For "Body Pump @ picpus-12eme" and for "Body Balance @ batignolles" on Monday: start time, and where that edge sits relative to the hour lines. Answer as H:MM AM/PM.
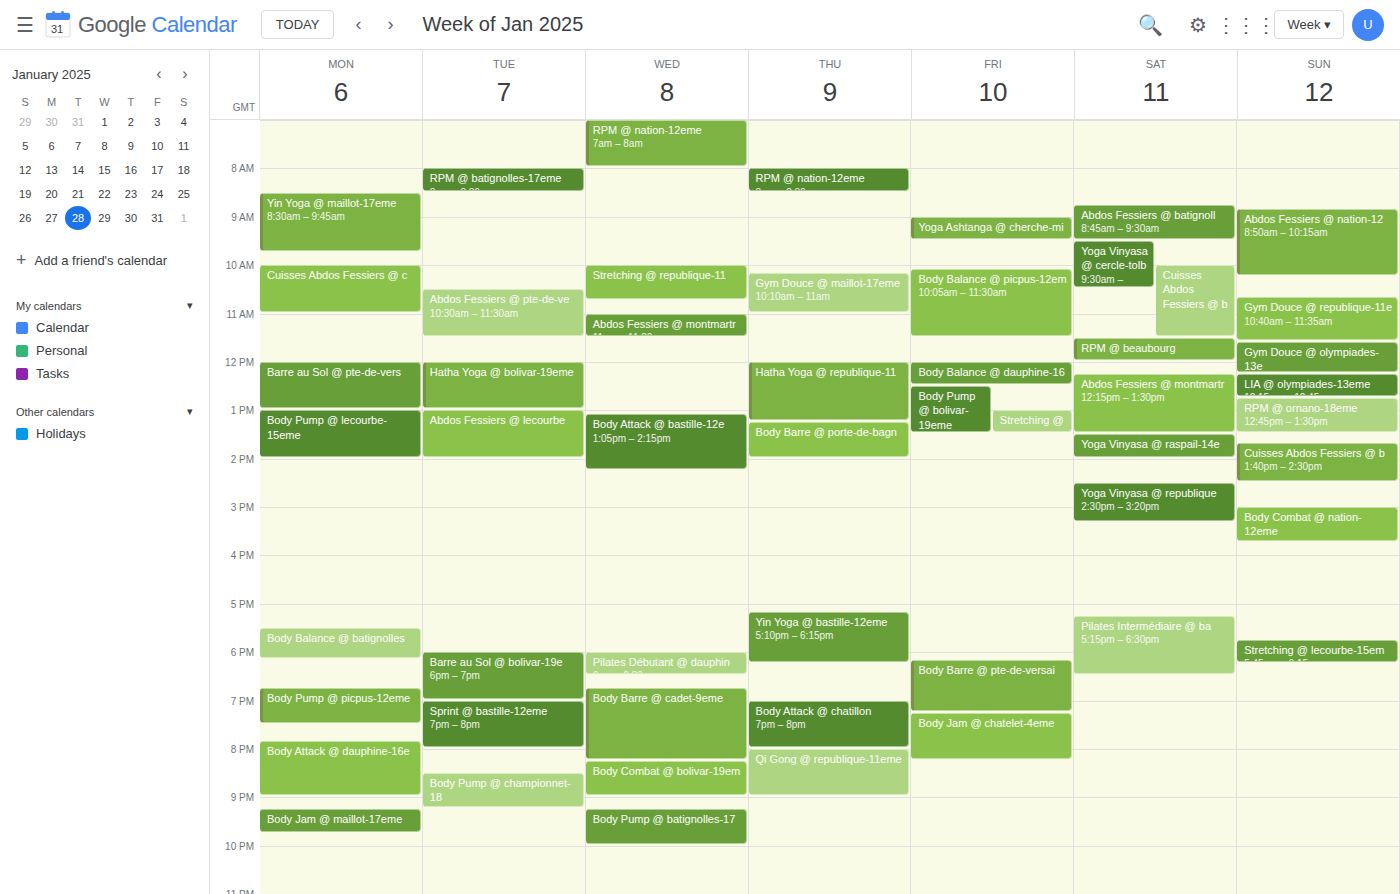
"Body Pump @ picpus-12eme": 6:45 PM, neither: three quarters of the way from the 6 PM line to the 7 PM line. "Body Balance @ batignolles": 5:30 PM, halfway between the 5 PM and 6 PM lines.